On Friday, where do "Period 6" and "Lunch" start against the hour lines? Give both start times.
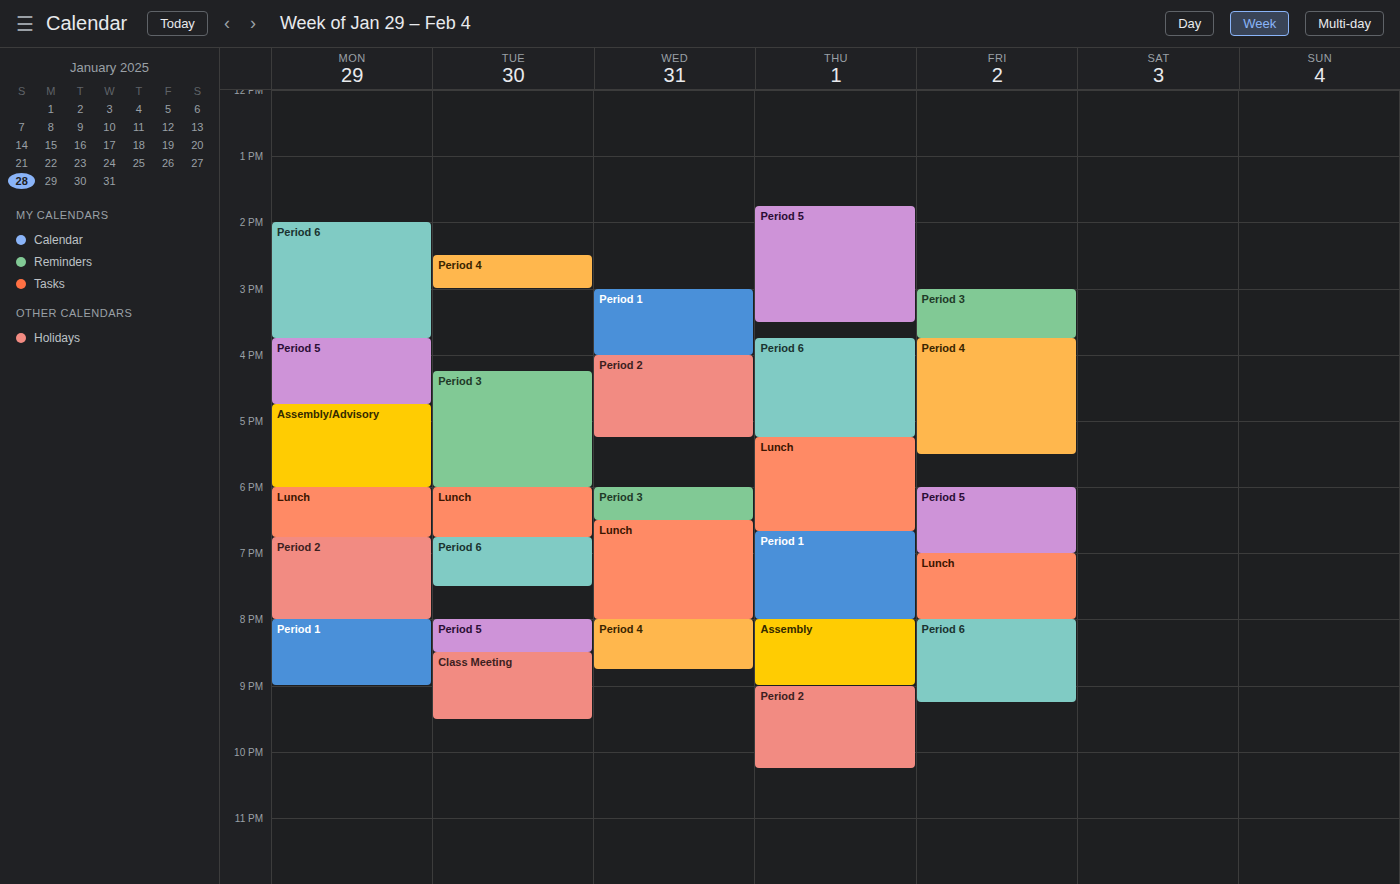
"Period 6": 8:00 PM, exactly on the 8 PM line. "Lunch": 7:00 PM, exactly on the 7 PM line.